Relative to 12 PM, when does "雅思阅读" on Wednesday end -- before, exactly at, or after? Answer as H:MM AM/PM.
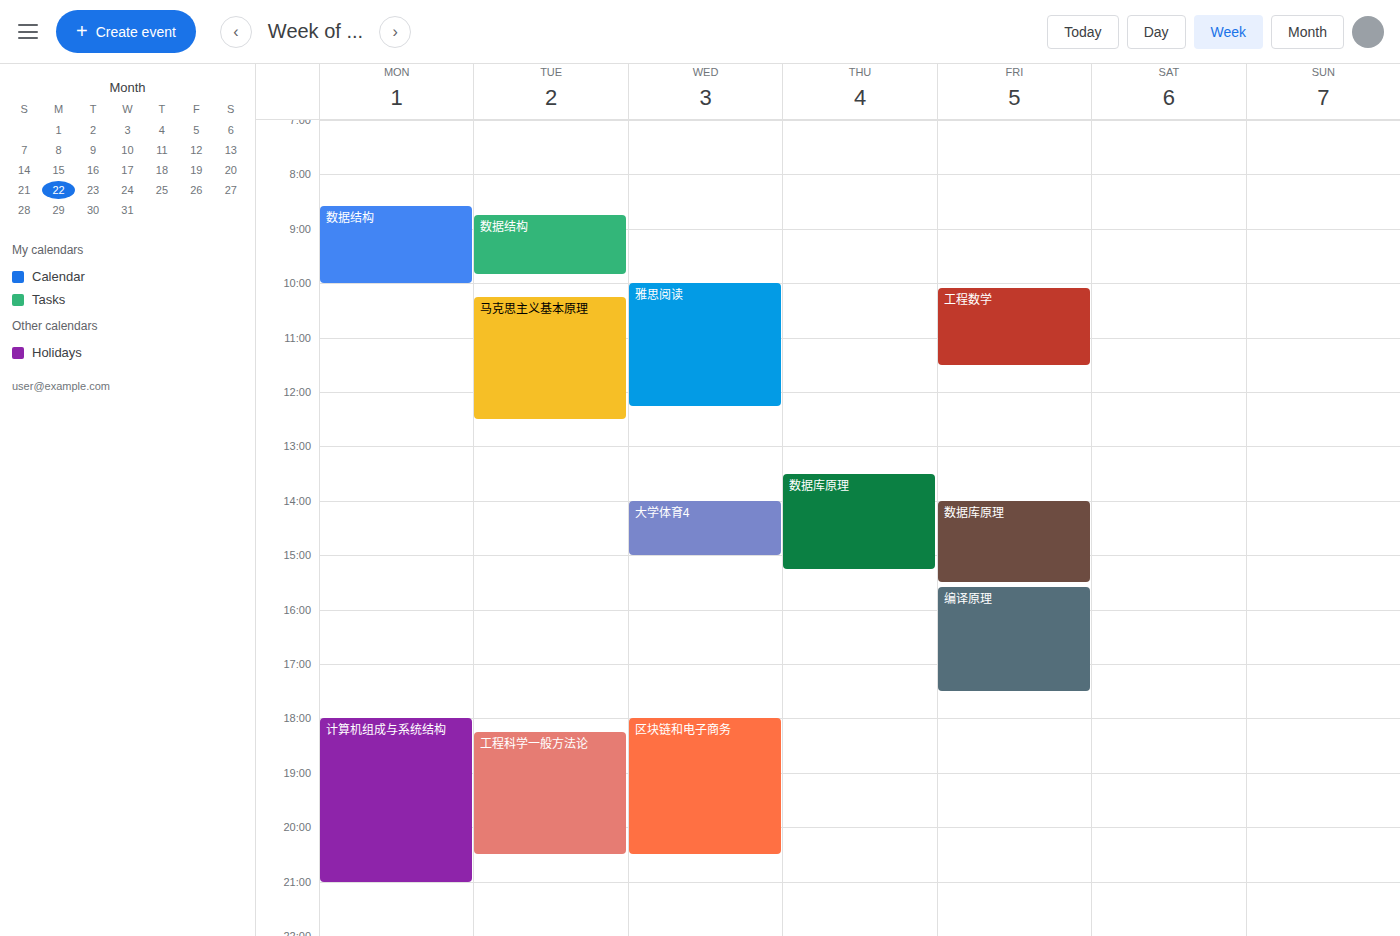
12:15 PM -- after 12 PM, 15 minutes below the 12 PM line.